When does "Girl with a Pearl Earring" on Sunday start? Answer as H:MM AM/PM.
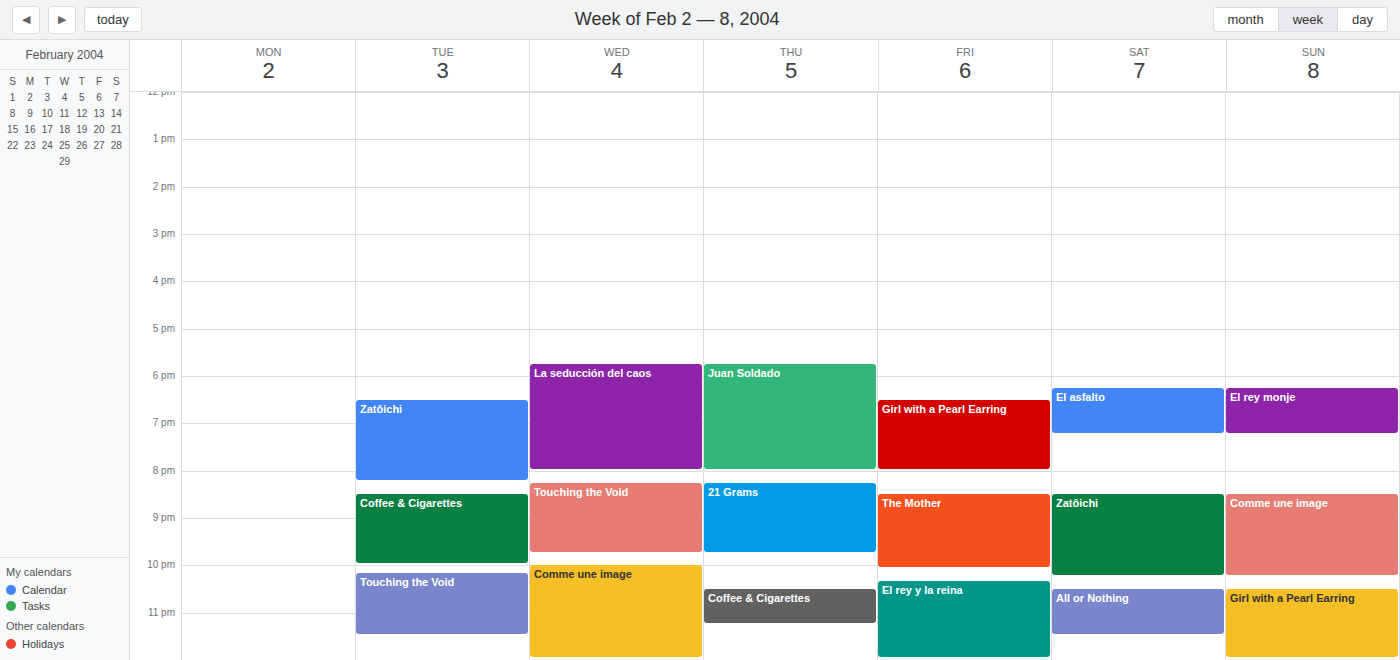
10:30 PM